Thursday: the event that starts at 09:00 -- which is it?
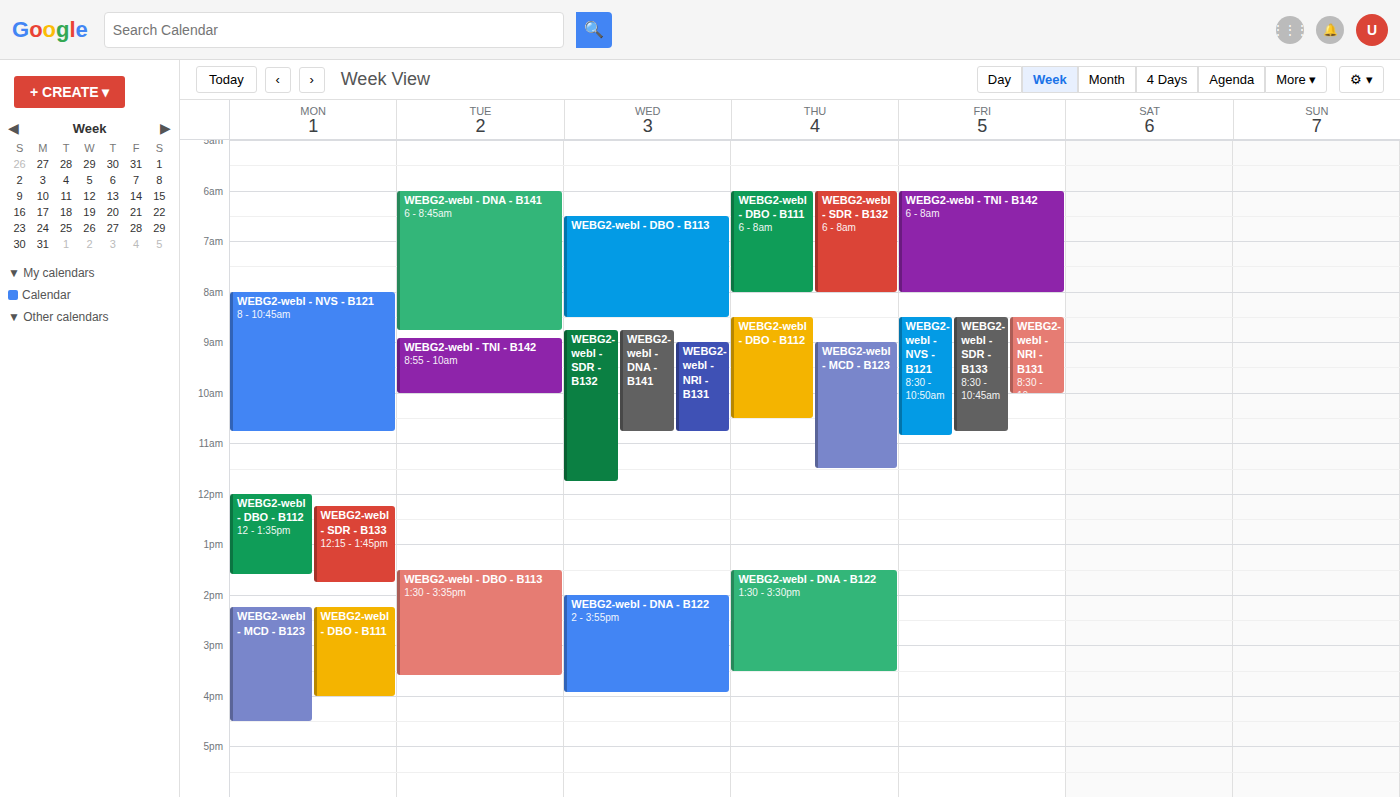
"WEBG2-webl - MCD - B123"